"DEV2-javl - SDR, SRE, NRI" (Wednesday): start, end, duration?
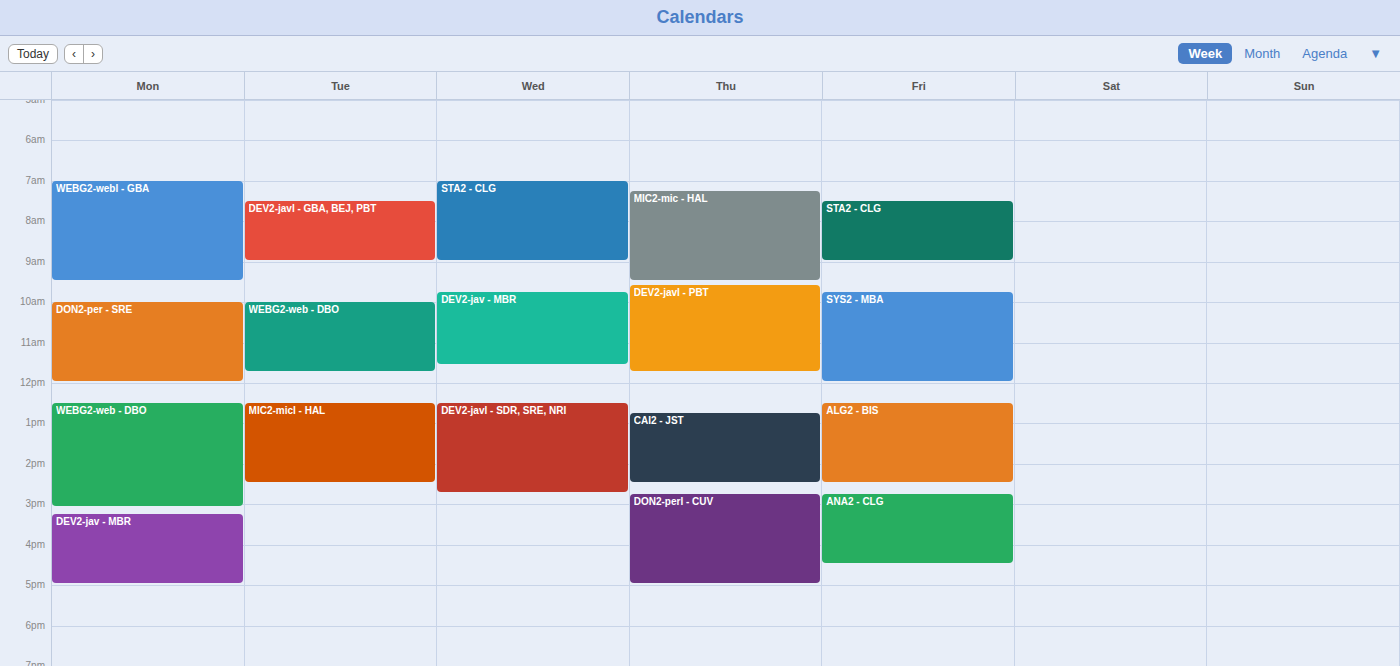
12:30 PM to 2:45 PM, 2 hours 15 minutes